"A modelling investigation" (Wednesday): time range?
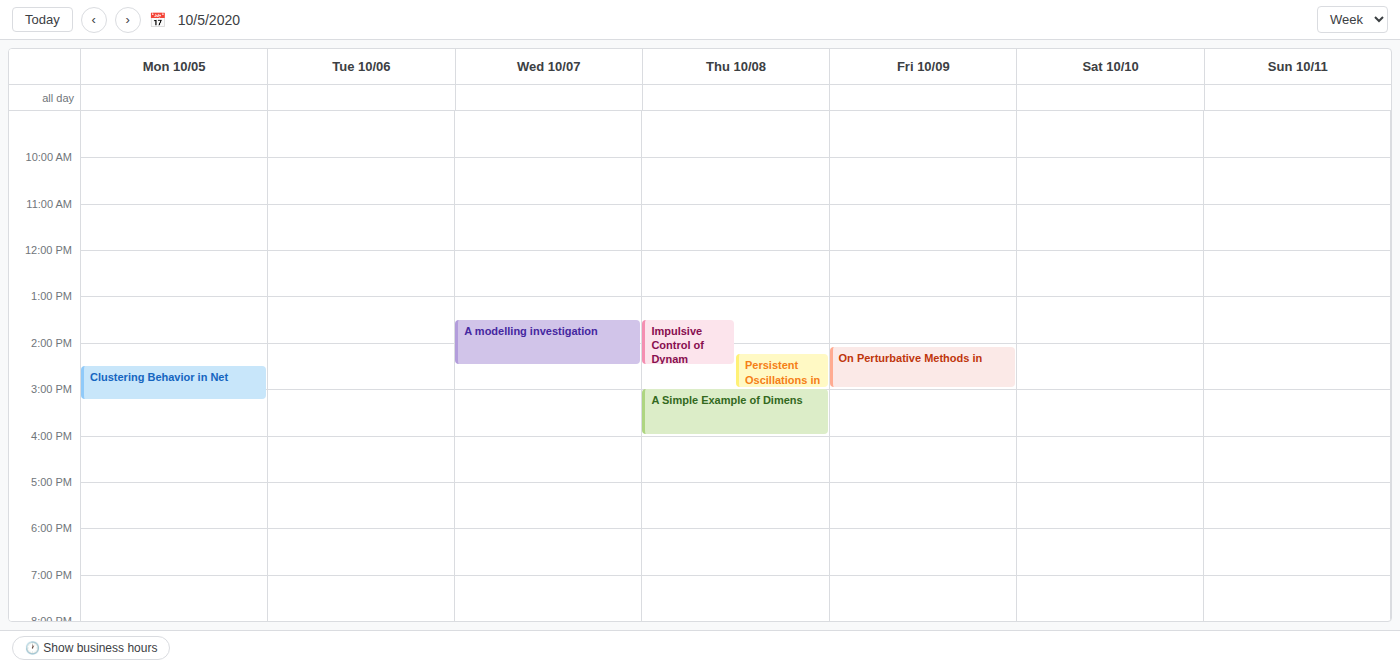
1:30 PM to 2:30 PM